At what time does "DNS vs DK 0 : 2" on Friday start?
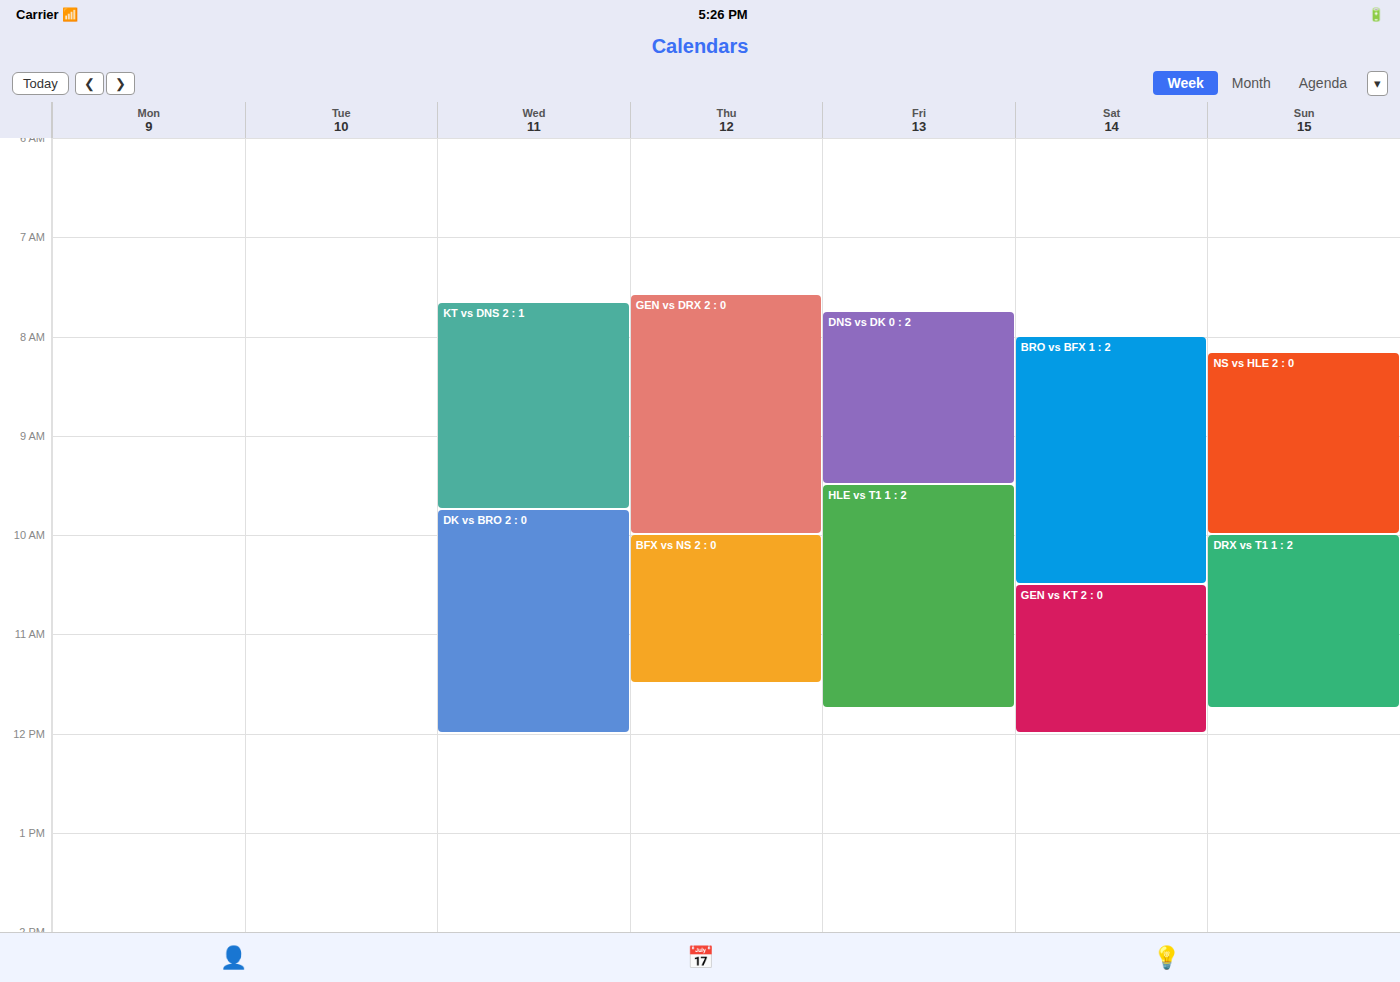
7:45 AM